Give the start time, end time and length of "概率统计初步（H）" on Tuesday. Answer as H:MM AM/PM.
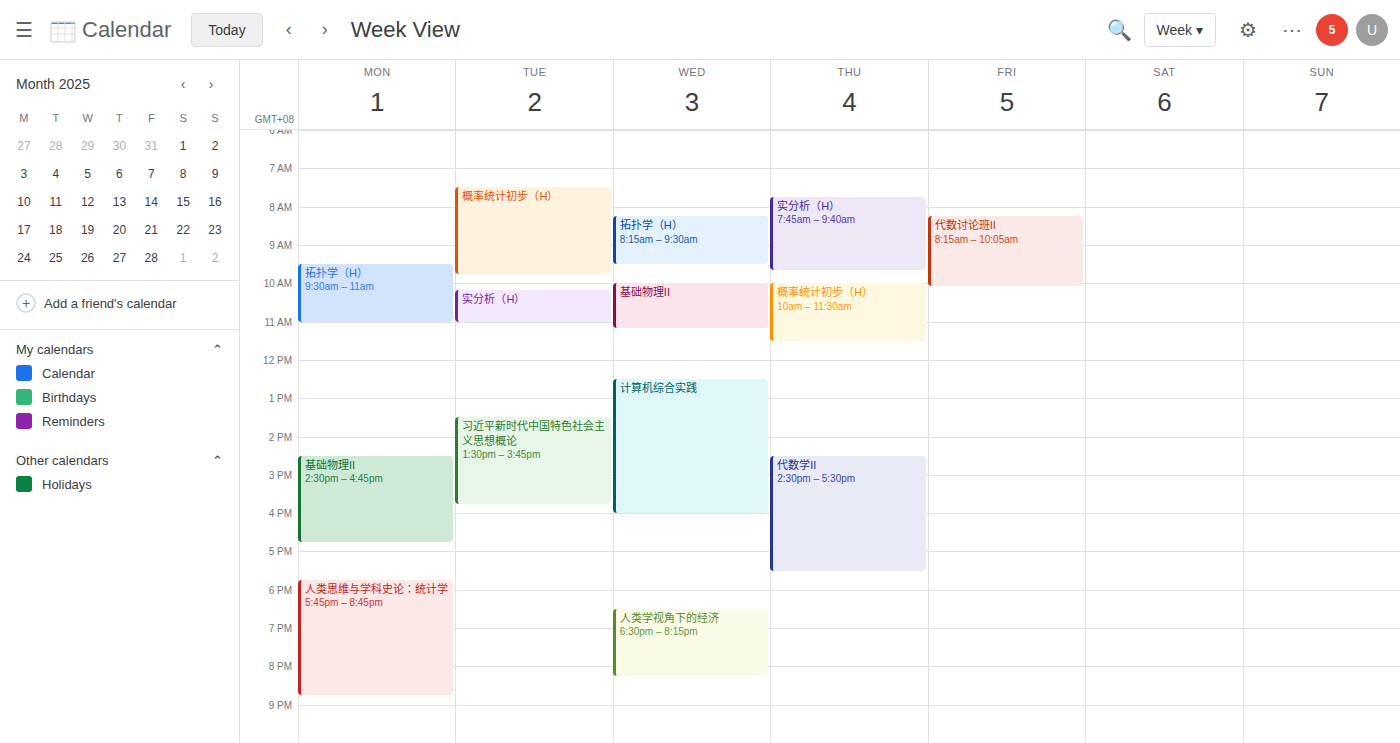
7:30 AM to 9:45 AM, 2 hours 15 minutes